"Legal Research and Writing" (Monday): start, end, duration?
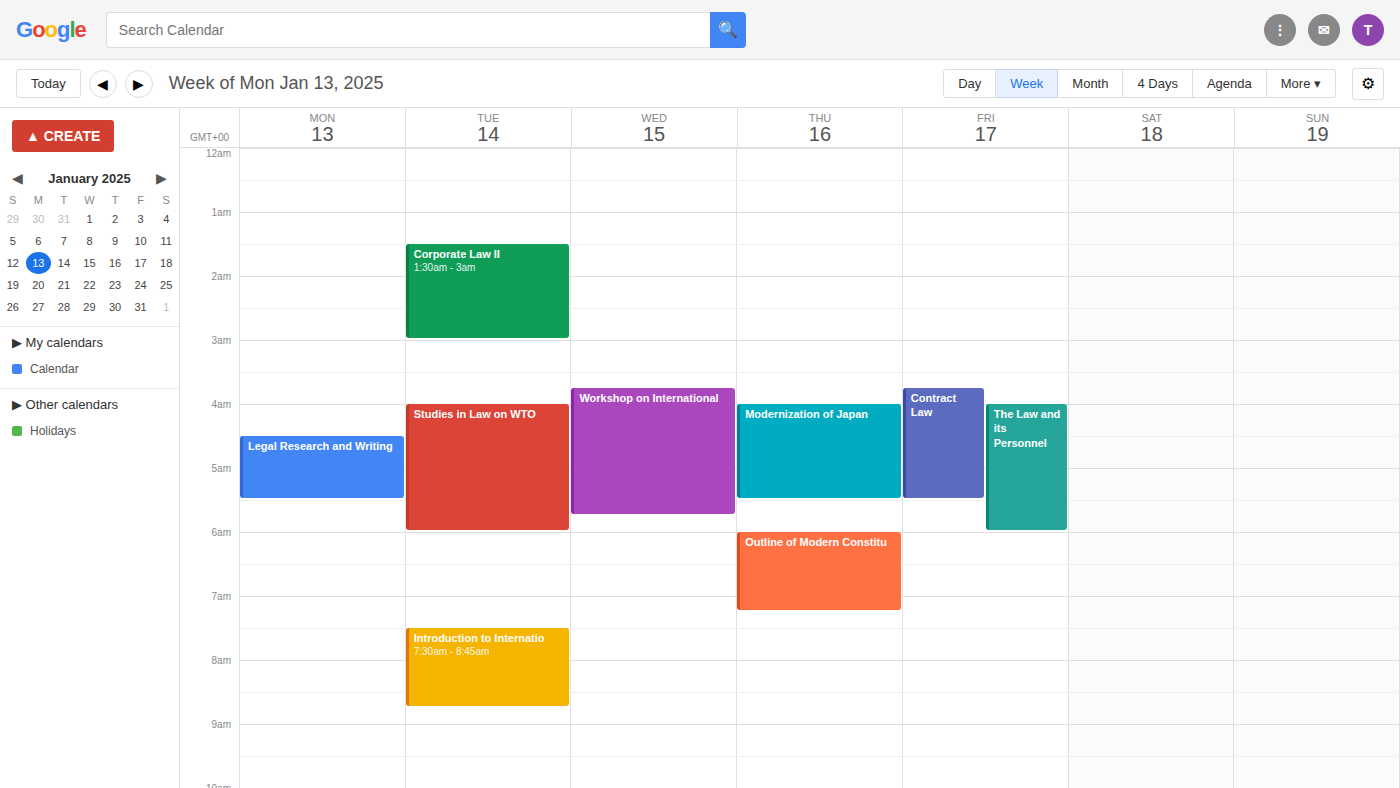
04:30 to 05:30, 1 hour